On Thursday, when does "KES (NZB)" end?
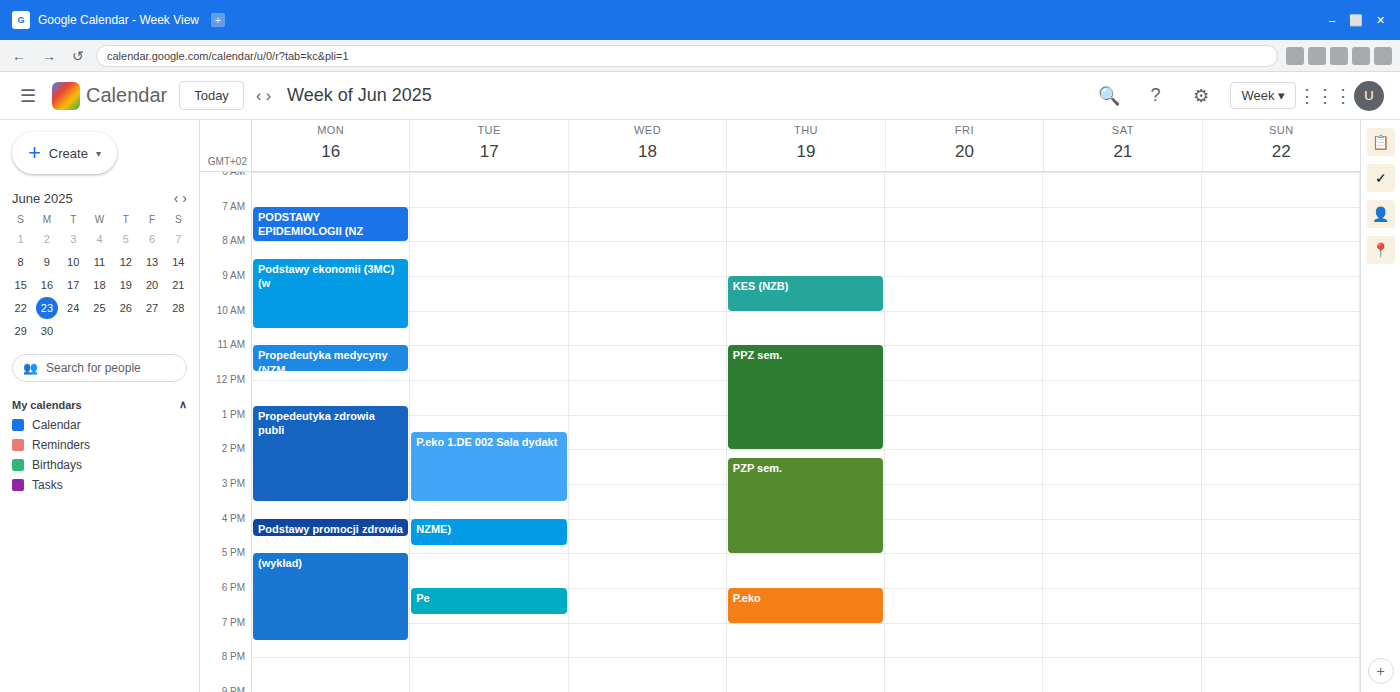
10:00 AM